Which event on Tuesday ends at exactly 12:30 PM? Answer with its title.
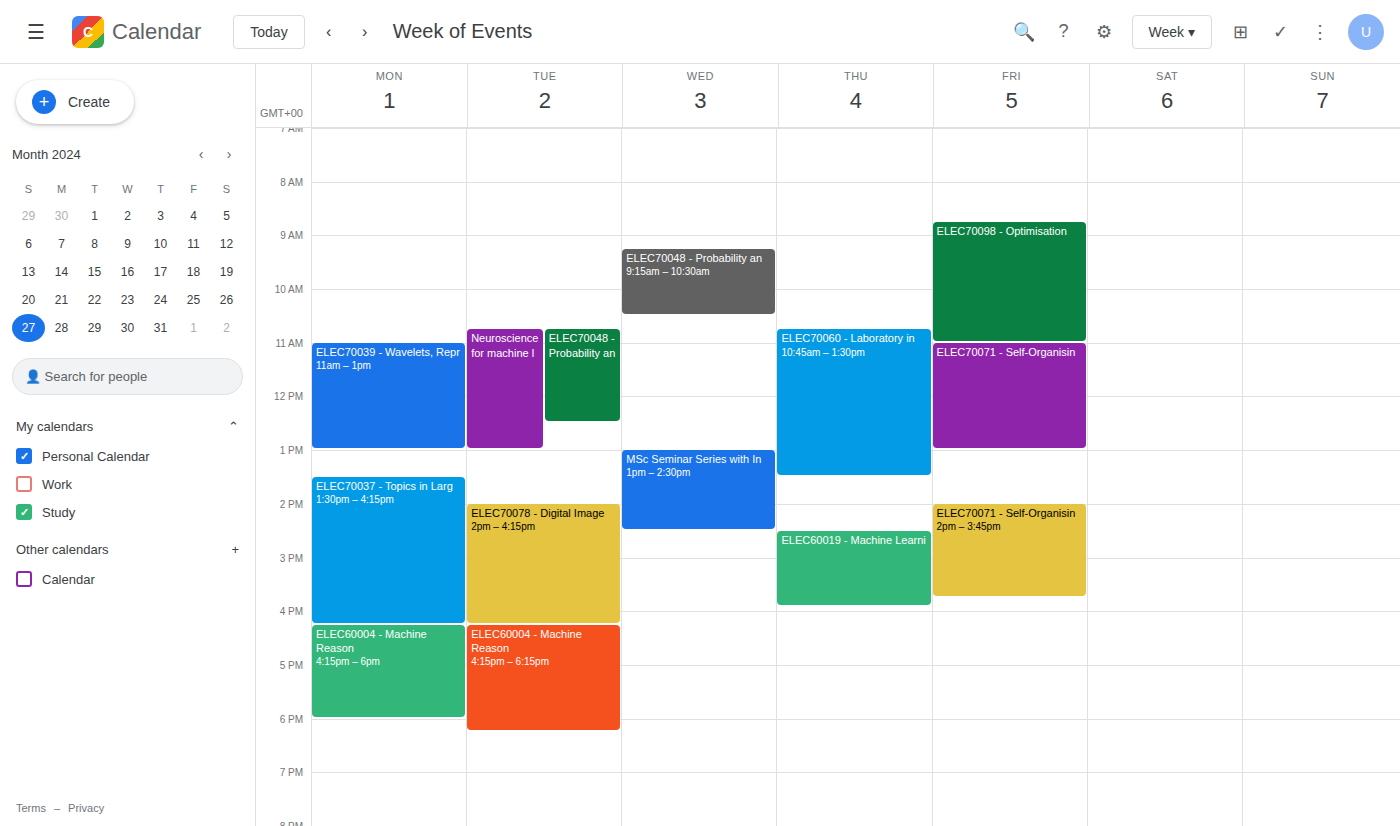
"ELEC70048 - Probability an"